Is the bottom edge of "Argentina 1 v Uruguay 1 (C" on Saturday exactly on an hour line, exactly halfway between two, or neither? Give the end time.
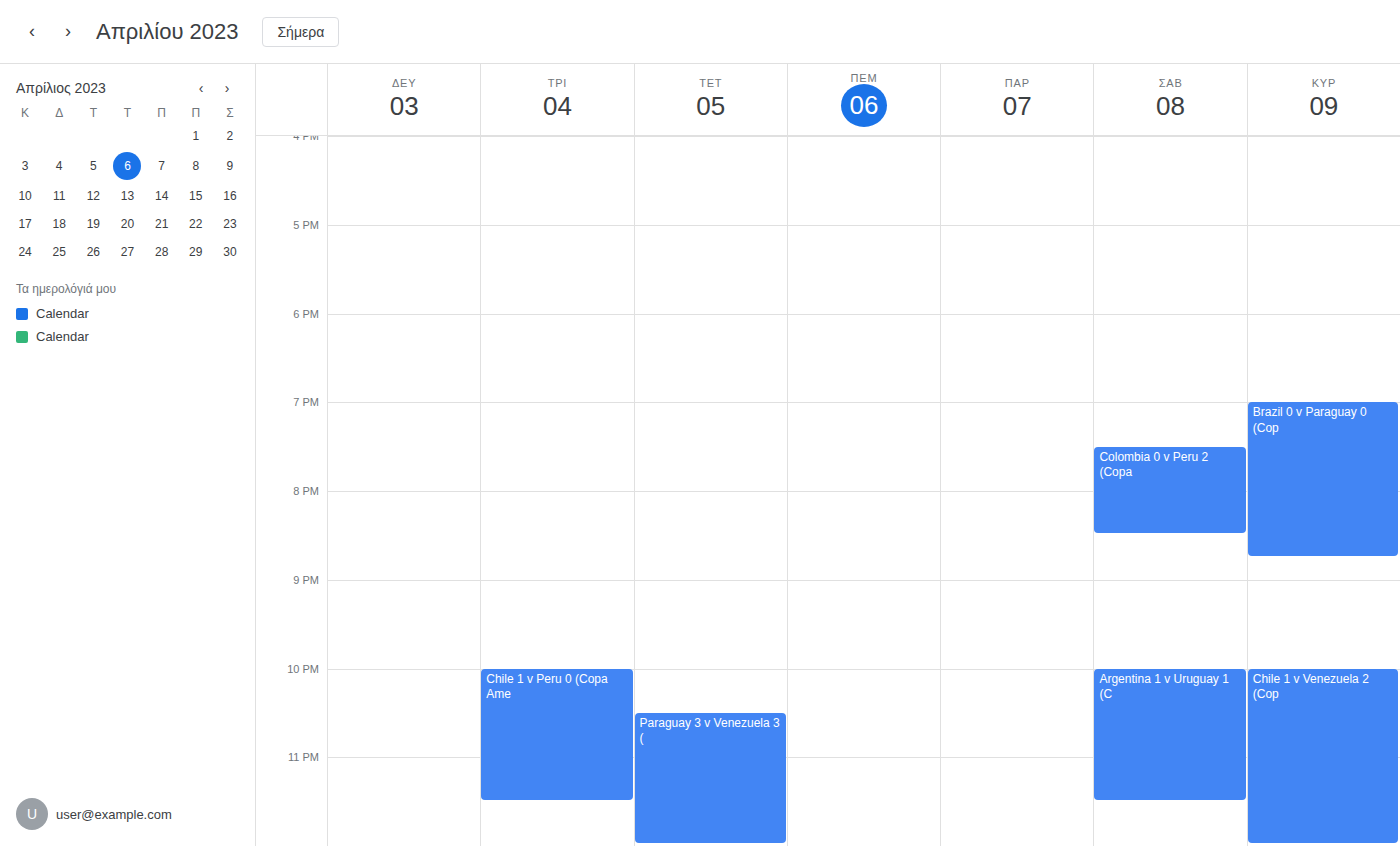
11:30 PM -- halfway between the 11 PM and 12 AM lines.